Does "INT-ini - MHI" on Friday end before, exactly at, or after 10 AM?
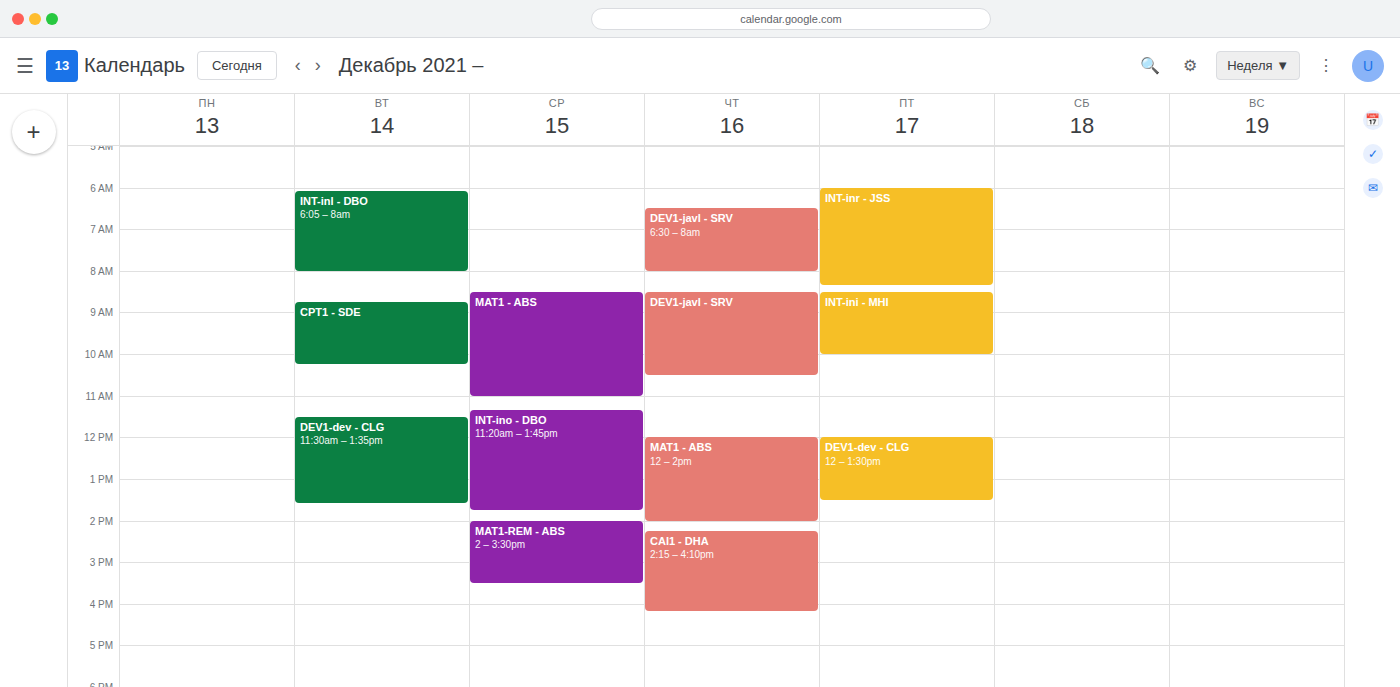
10:00 AM -- exactly at 10 AM, on the 10 AM line.